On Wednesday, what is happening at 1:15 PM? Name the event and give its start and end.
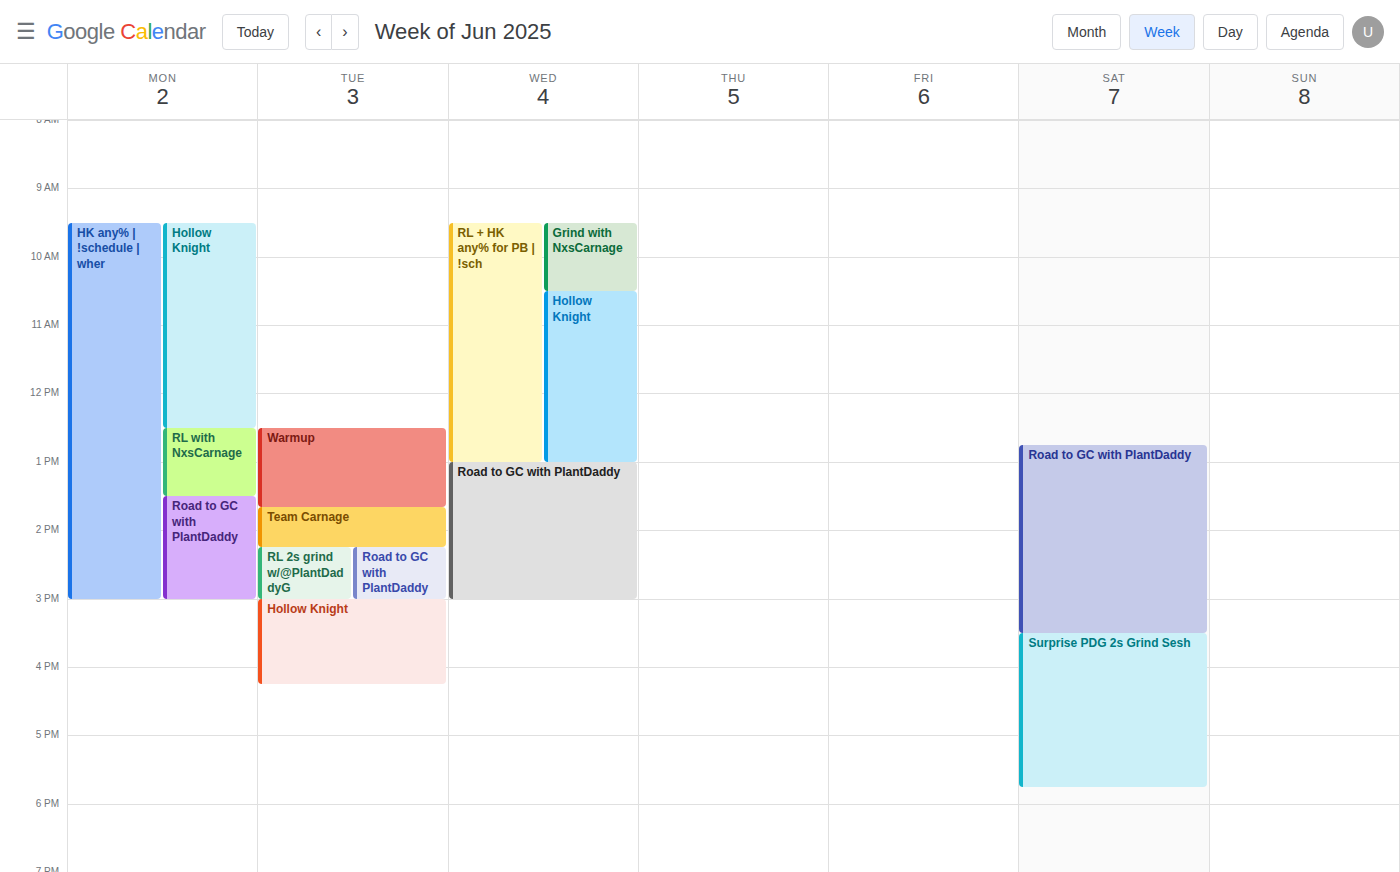
"Road to GC with PlantDaddy", 1:00 PM to 3:00 PM